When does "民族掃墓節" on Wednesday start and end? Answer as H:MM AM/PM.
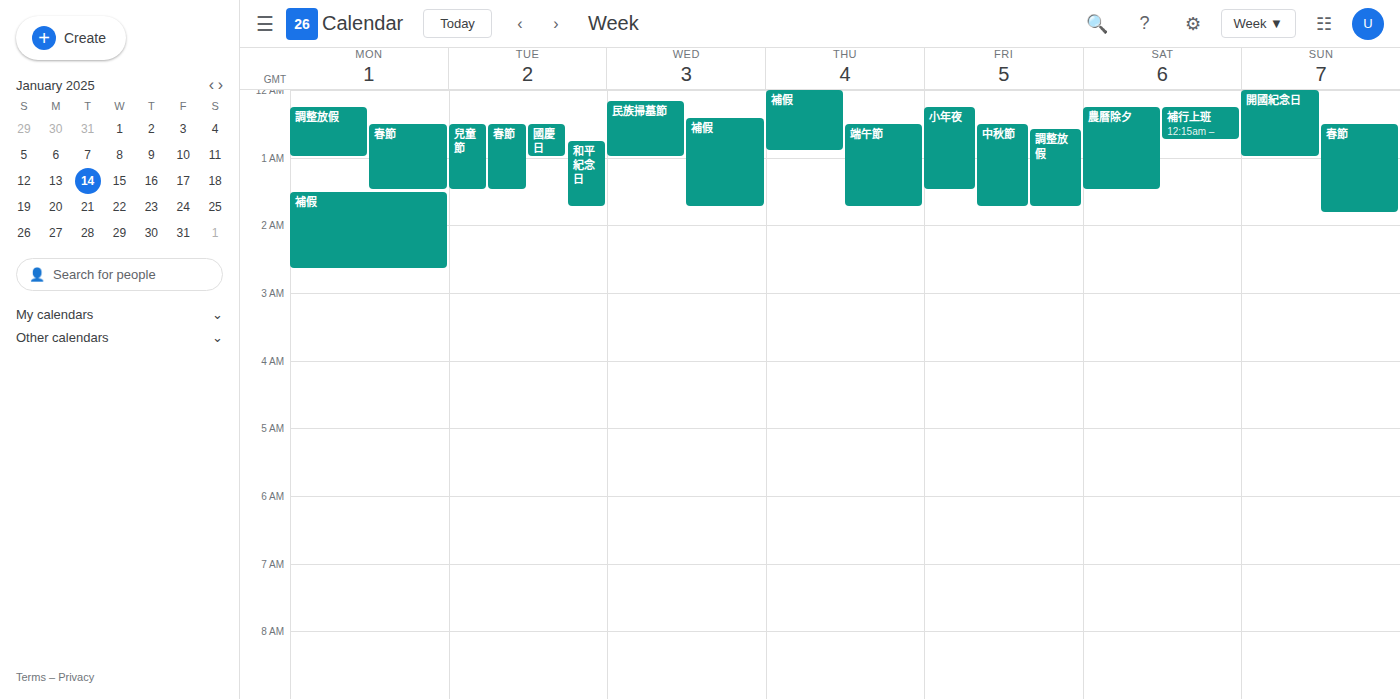
12:10 AM to 1:00 AM